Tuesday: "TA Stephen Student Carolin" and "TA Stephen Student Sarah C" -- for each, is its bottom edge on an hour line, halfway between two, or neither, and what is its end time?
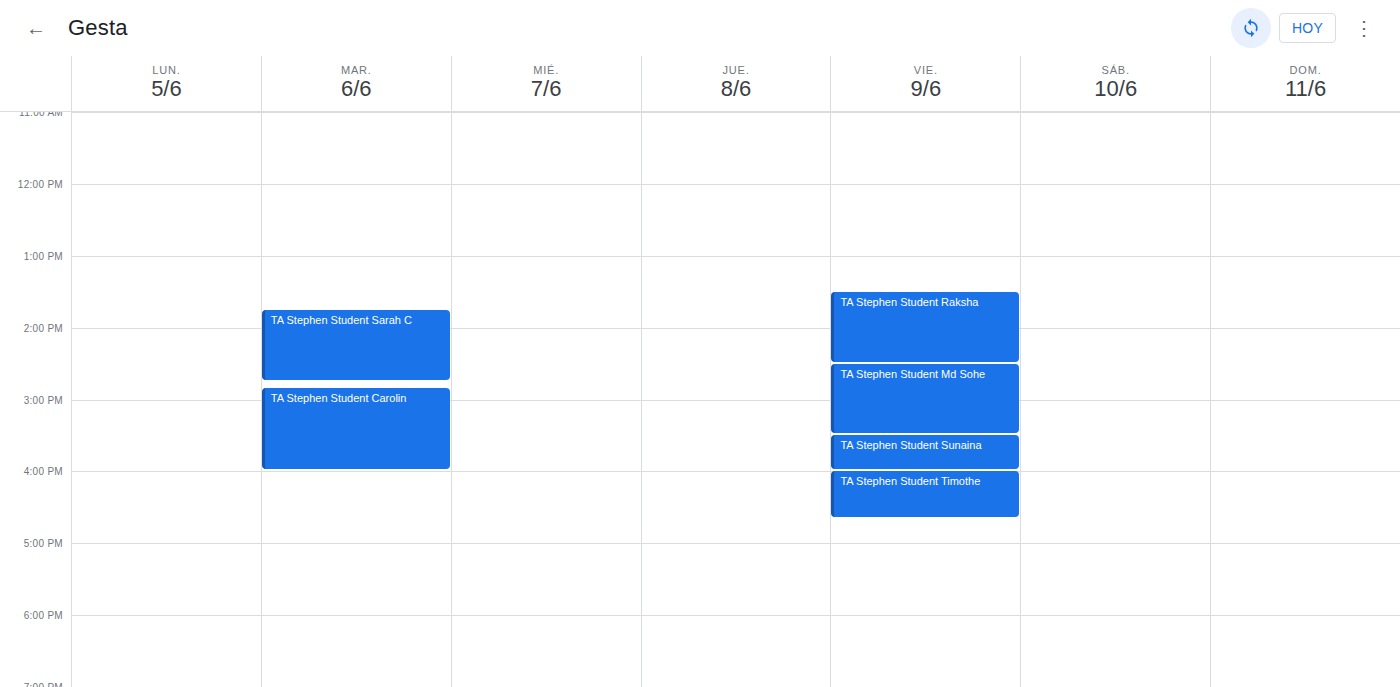
"TA Stephen Student Carolin": 4:00 PM, exactly on the 4 PM line. "TA Stephen Student Sarah C": 2:45 PM, neither: three quarters of the way from the 2 PM line to the 3 PM line.